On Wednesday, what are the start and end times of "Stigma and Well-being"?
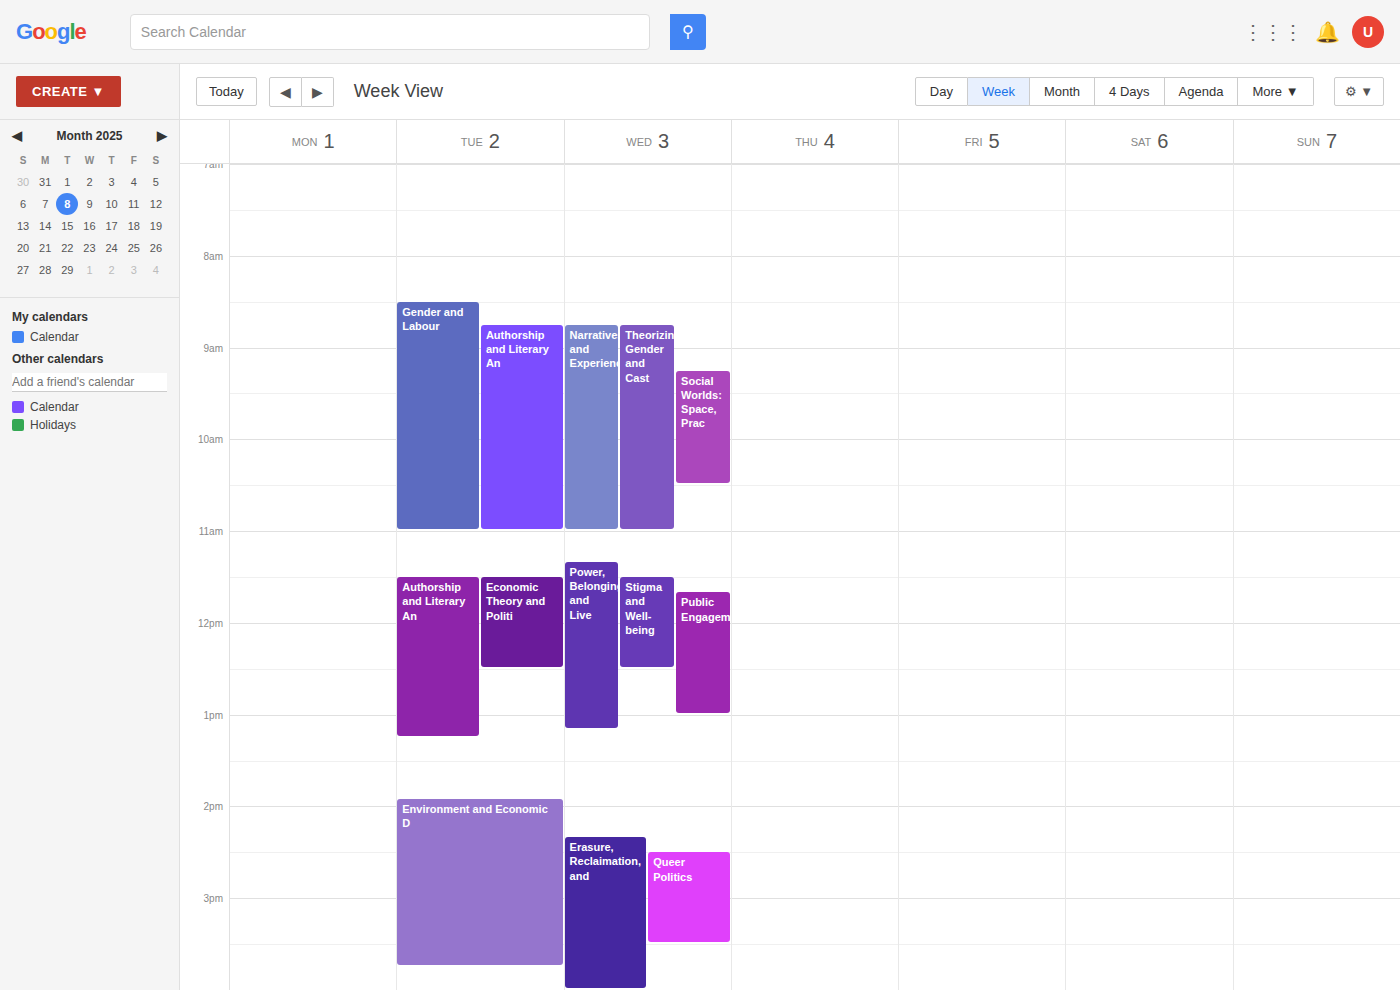
11:30 AM to 12:30 PM